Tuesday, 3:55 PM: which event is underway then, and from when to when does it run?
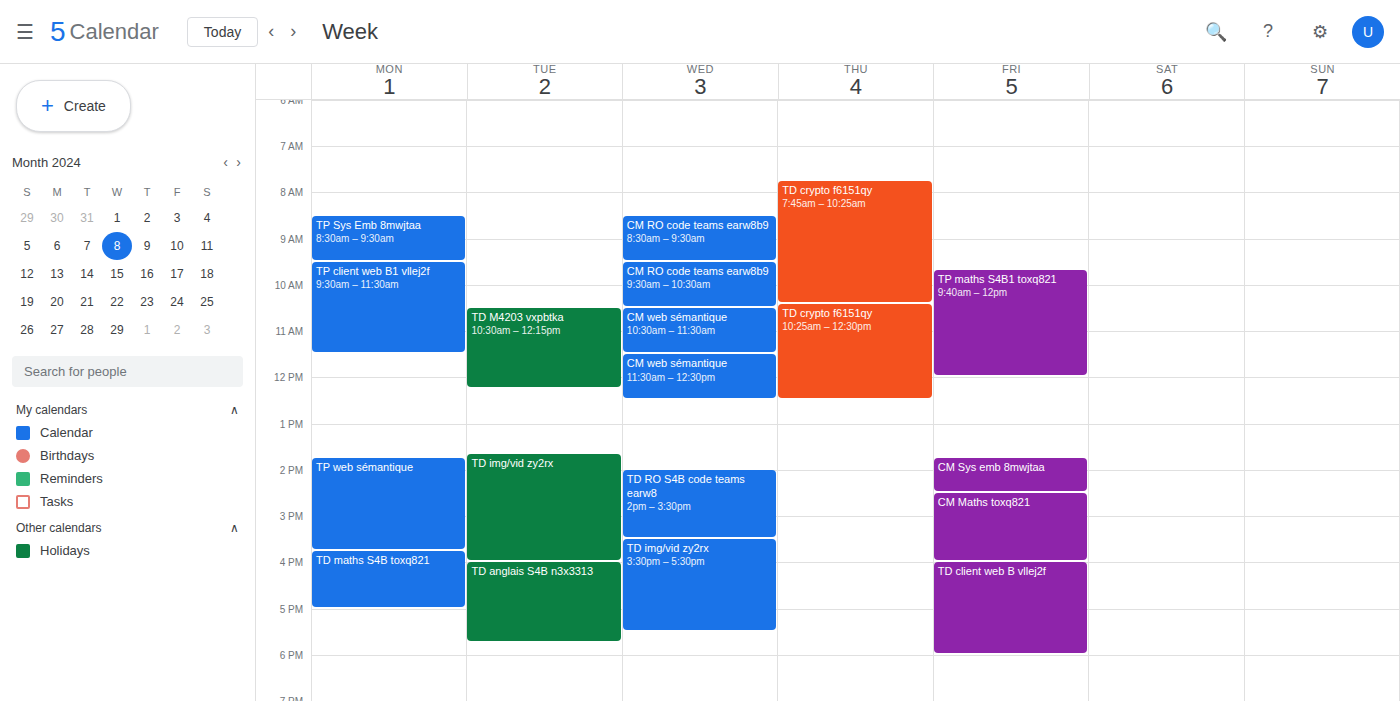
"TD img/vid zy2rx", 1:40 PM to 4:00 PM